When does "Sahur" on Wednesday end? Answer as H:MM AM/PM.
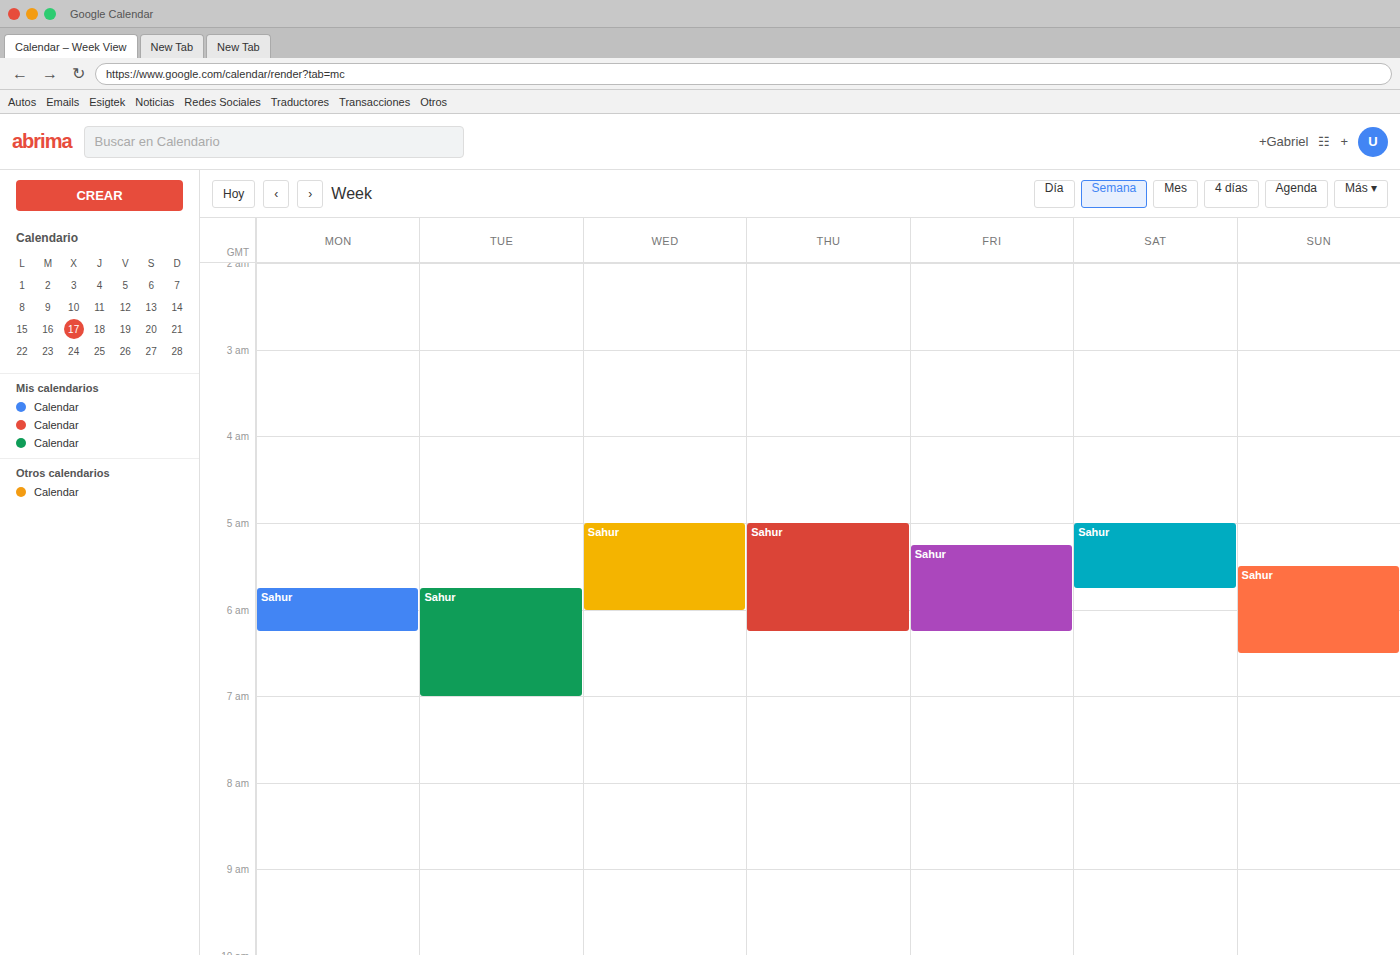
6:00 AM